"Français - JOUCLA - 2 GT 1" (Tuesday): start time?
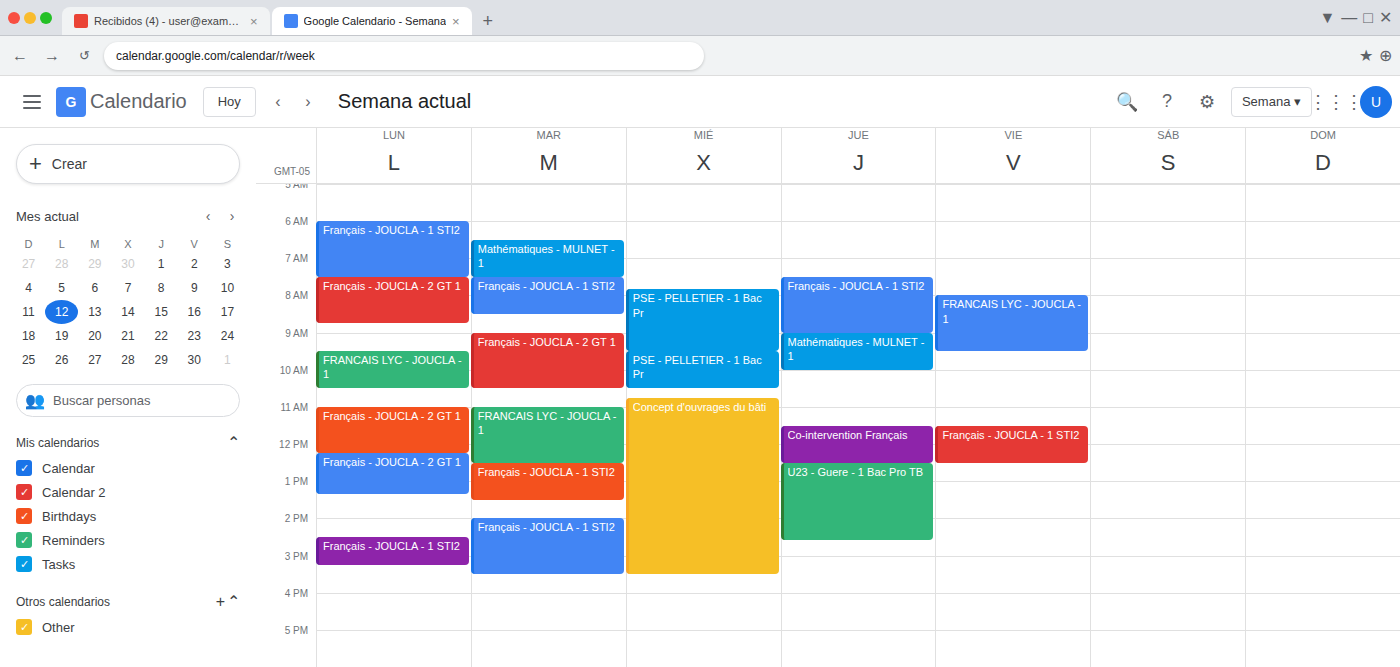
9:00 AM